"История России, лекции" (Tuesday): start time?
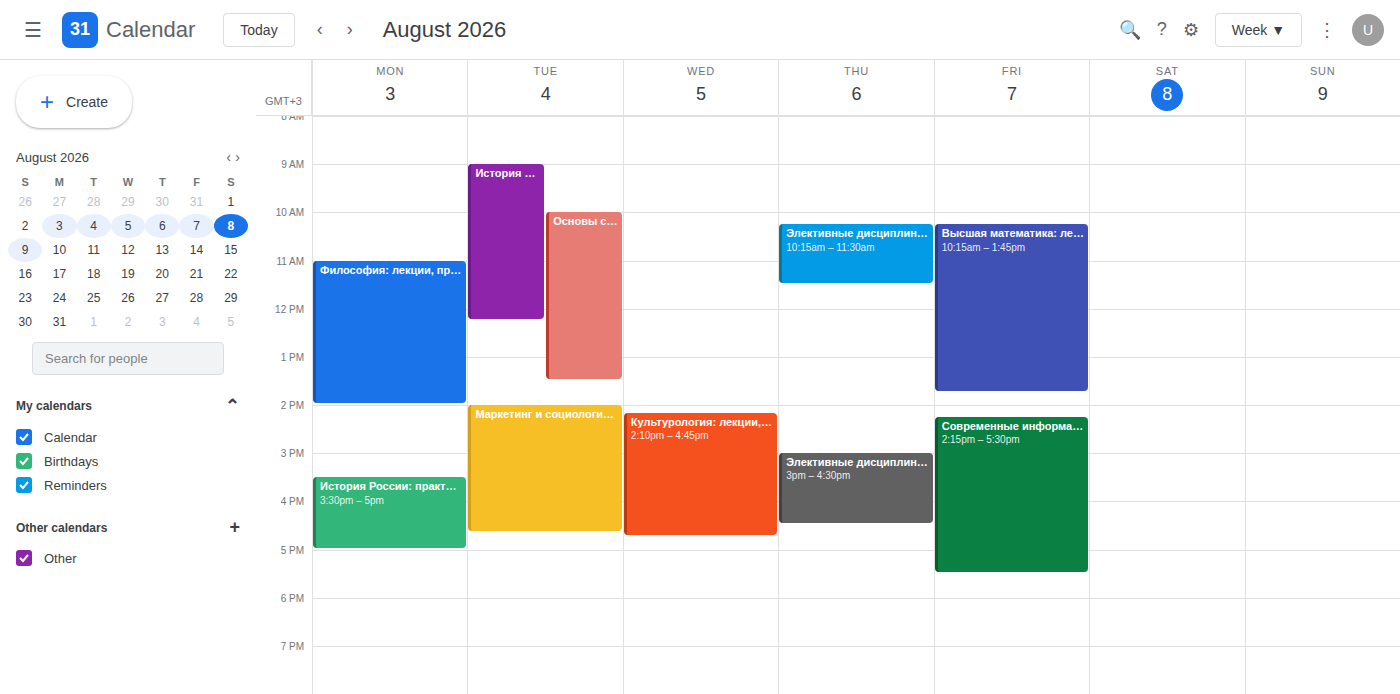
09:00